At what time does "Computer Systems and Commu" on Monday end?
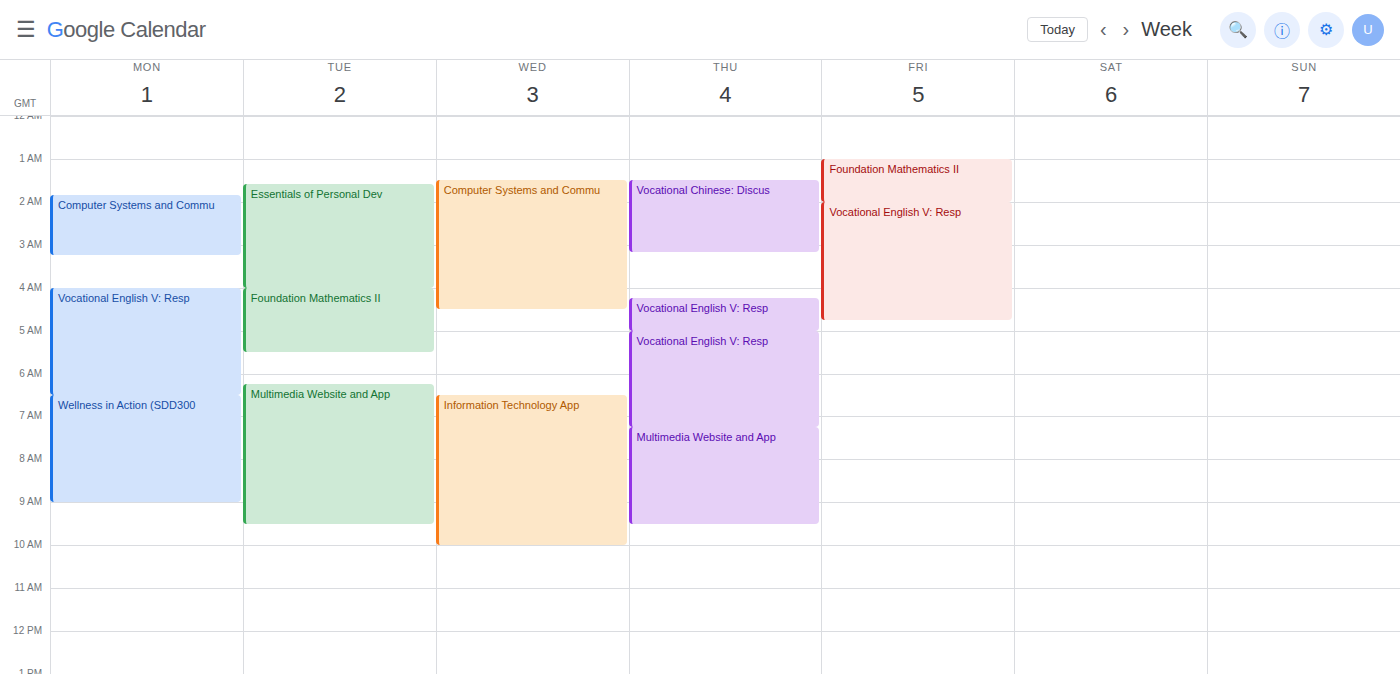
3:15 AM